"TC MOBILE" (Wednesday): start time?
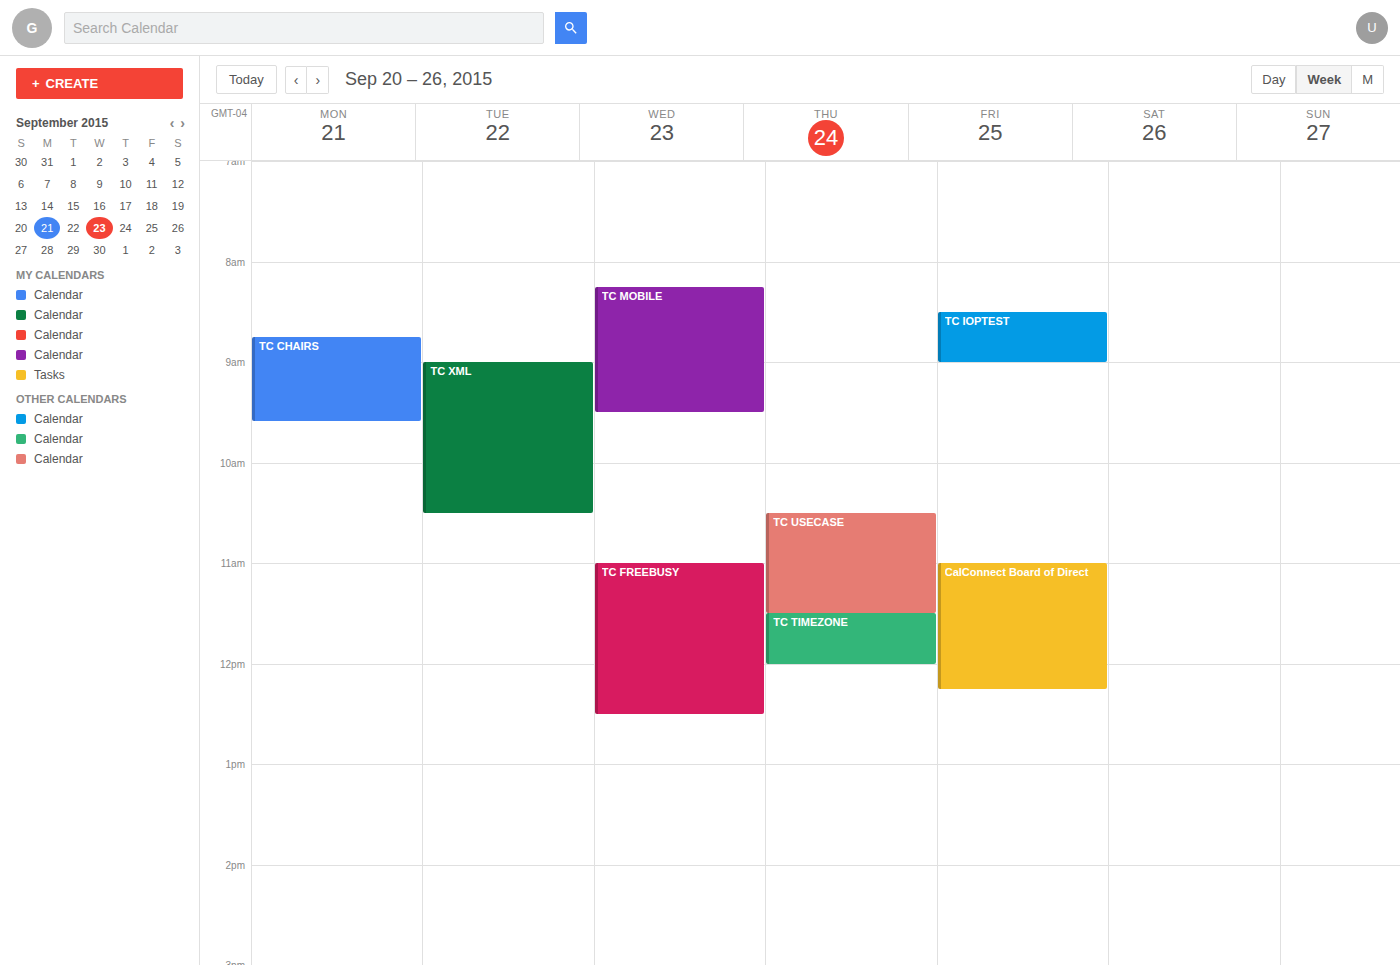
8:15 AM